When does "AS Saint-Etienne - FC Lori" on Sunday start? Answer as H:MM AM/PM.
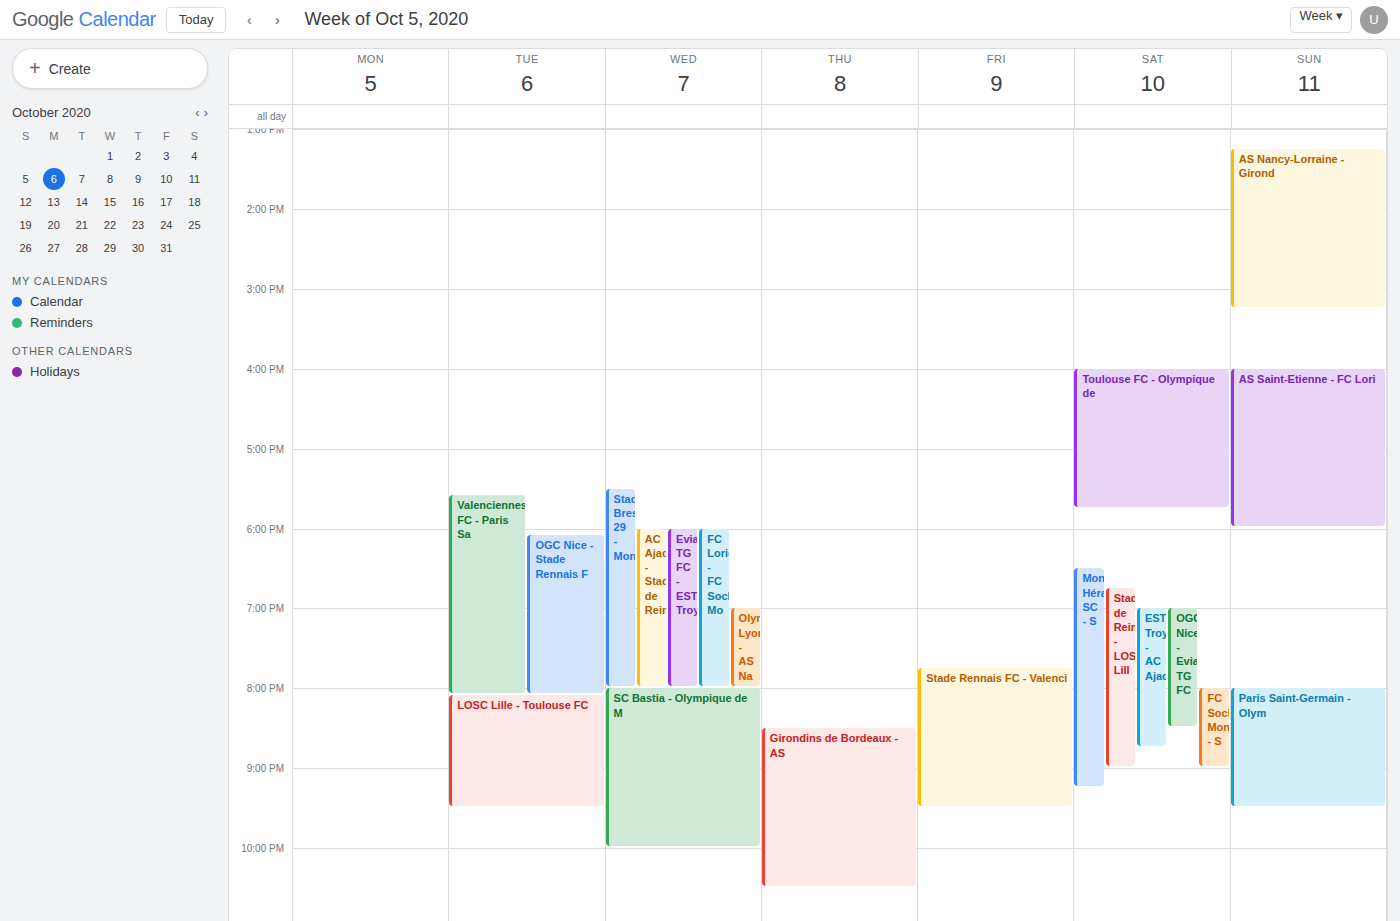
4:00 PM